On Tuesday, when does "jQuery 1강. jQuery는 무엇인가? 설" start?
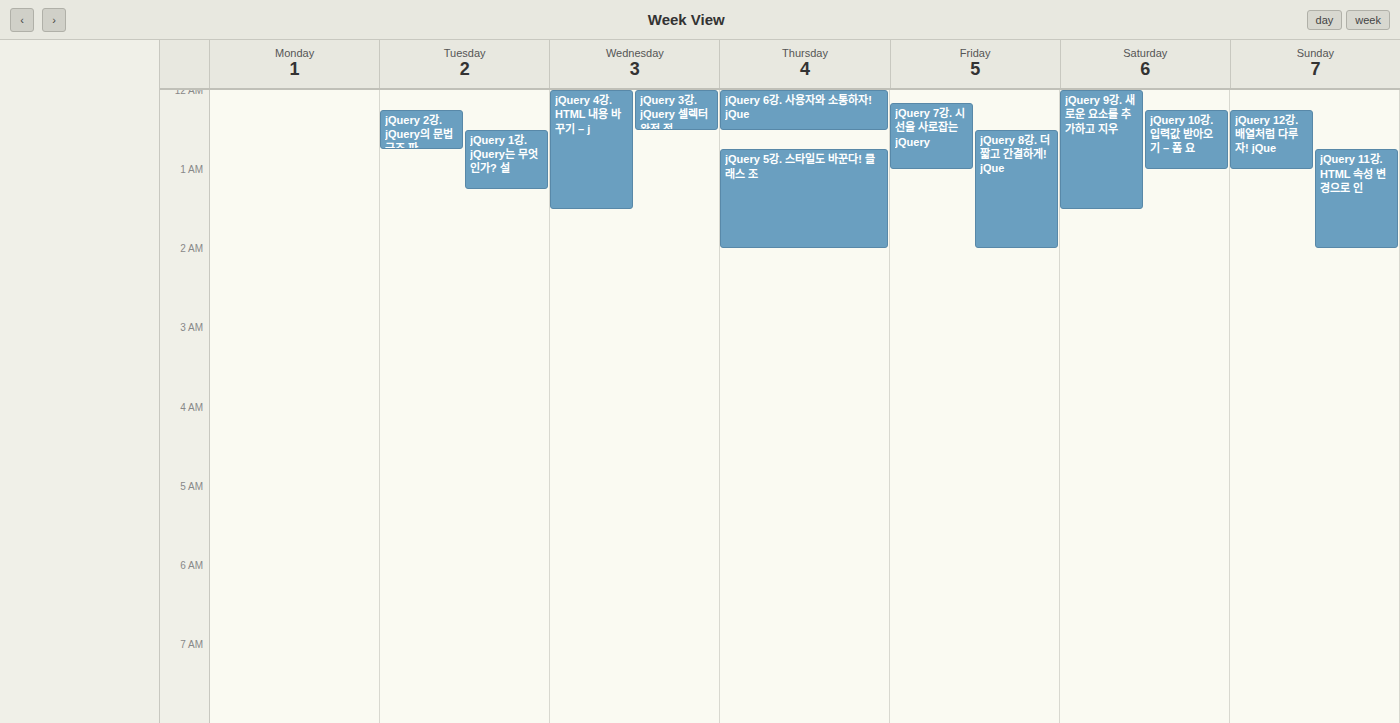
12:30 AM